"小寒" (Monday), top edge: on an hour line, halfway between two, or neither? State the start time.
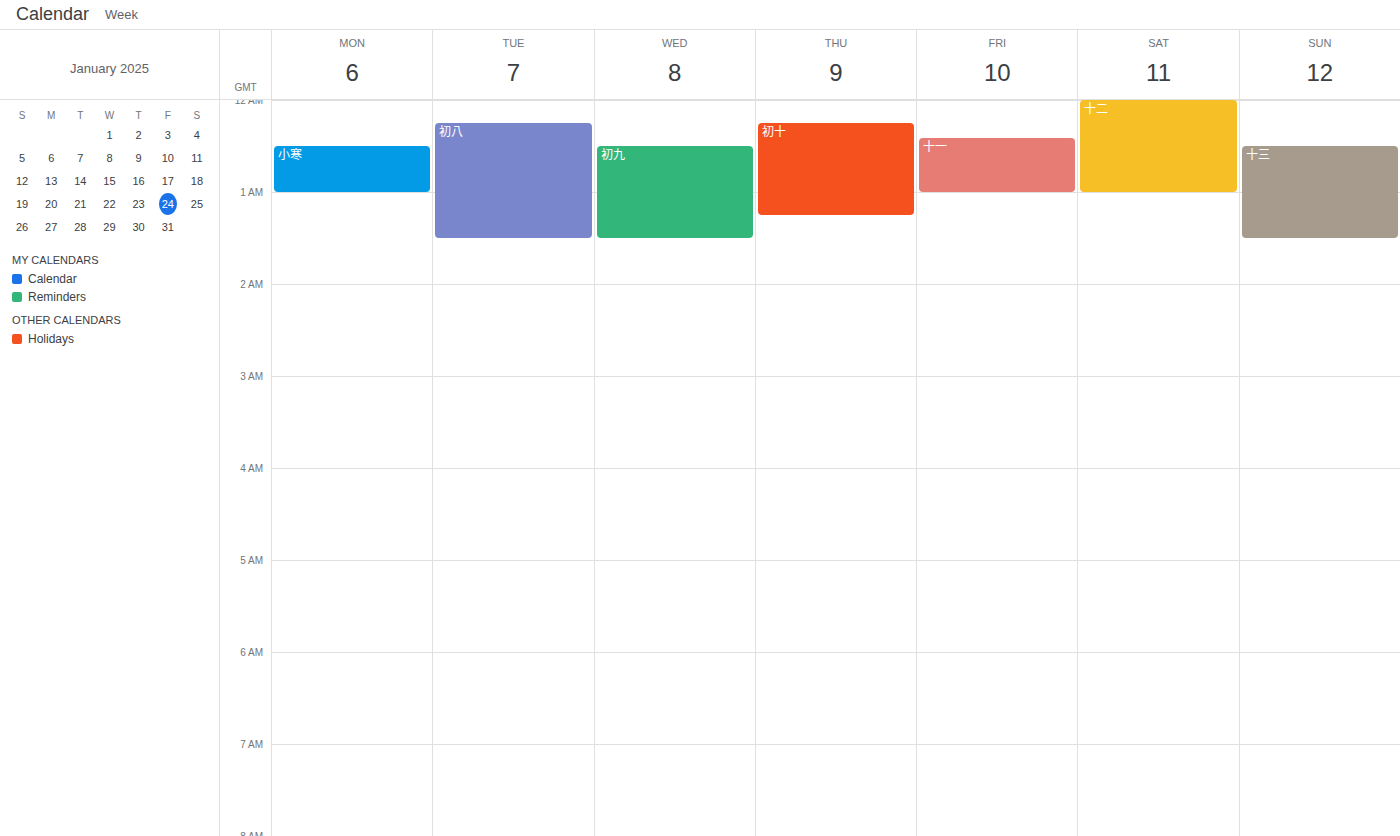
12:30 AM -- halfway between the 12 AM and 1 AM lines.